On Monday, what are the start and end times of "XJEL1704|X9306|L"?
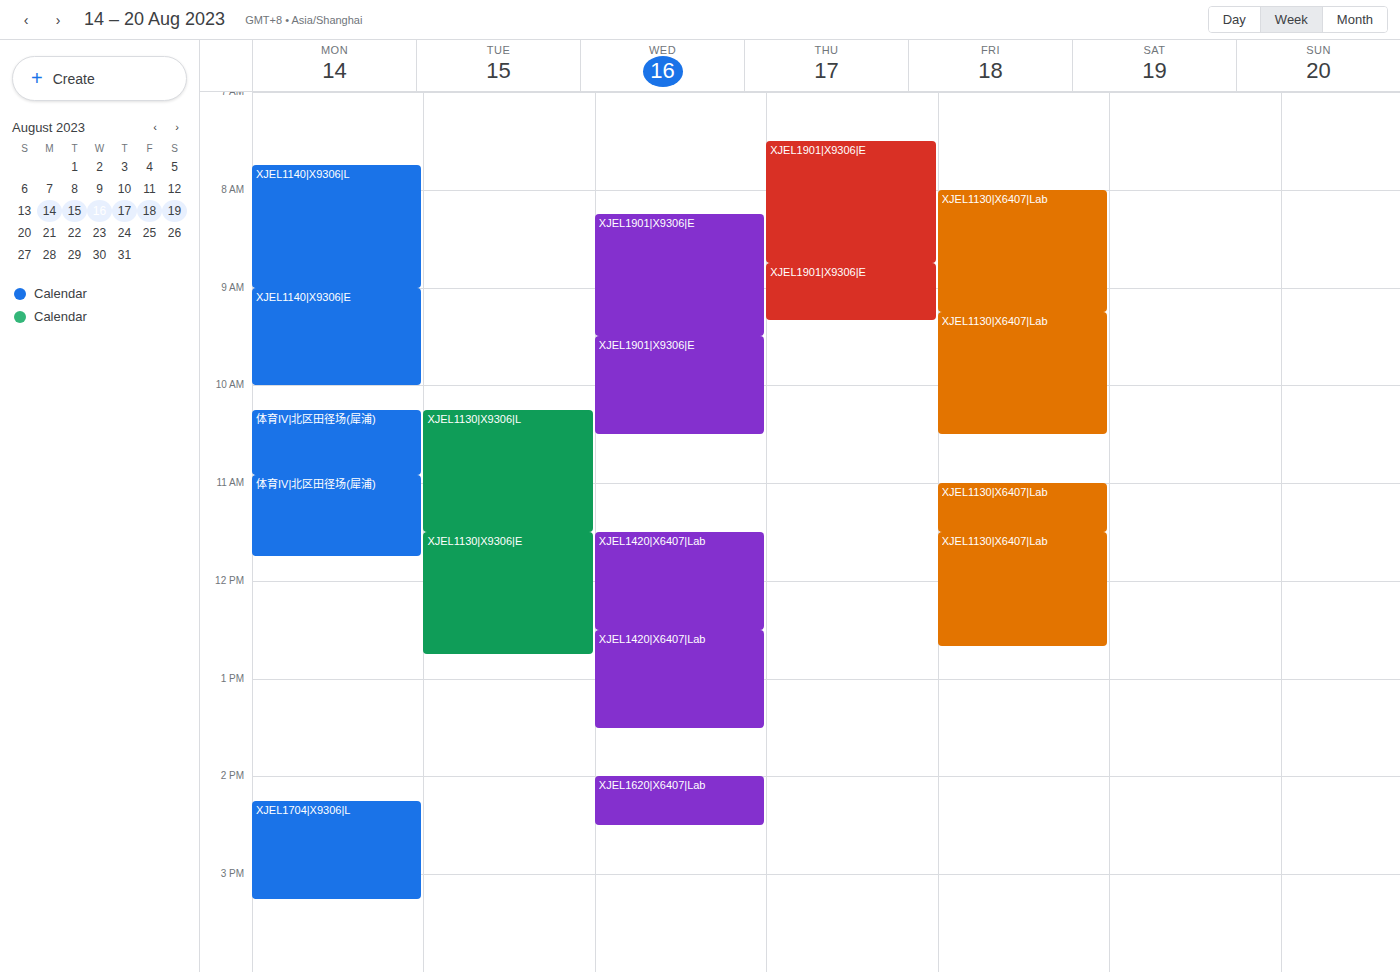
14:15 to 15:15